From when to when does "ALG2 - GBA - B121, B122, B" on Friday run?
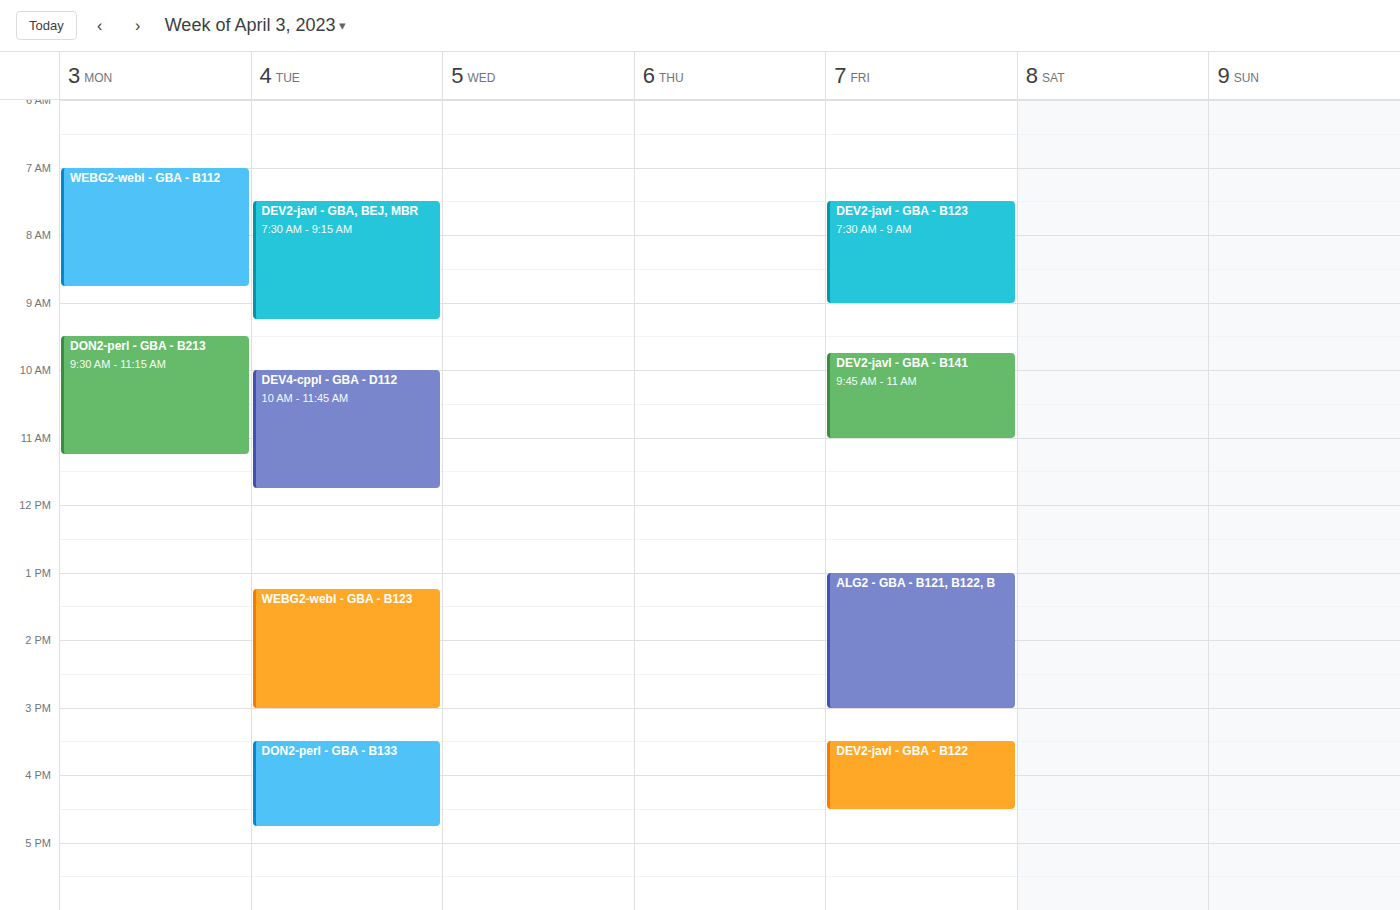
1:00 PM to 3:00 PM